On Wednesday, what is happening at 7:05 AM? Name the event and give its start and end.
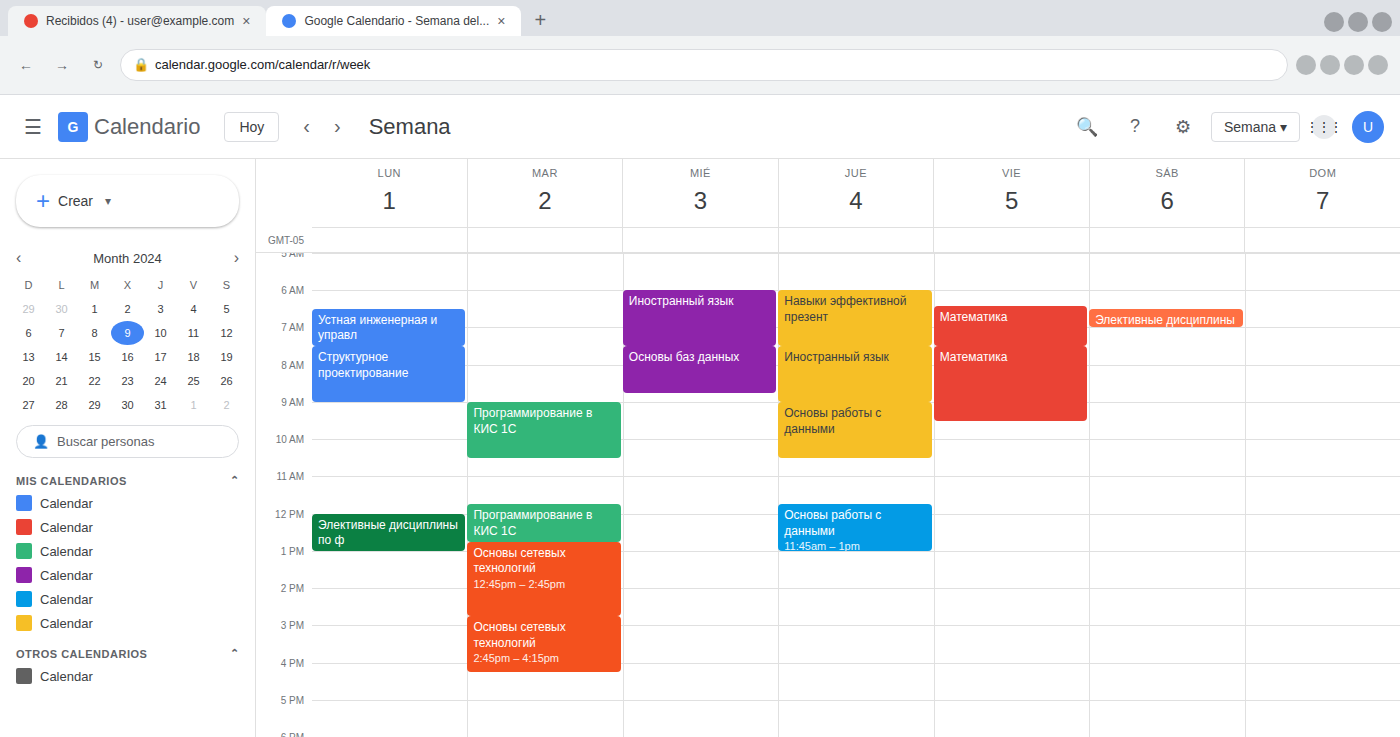
"Иностранный язык", 6:00 AM to 7:30 AM